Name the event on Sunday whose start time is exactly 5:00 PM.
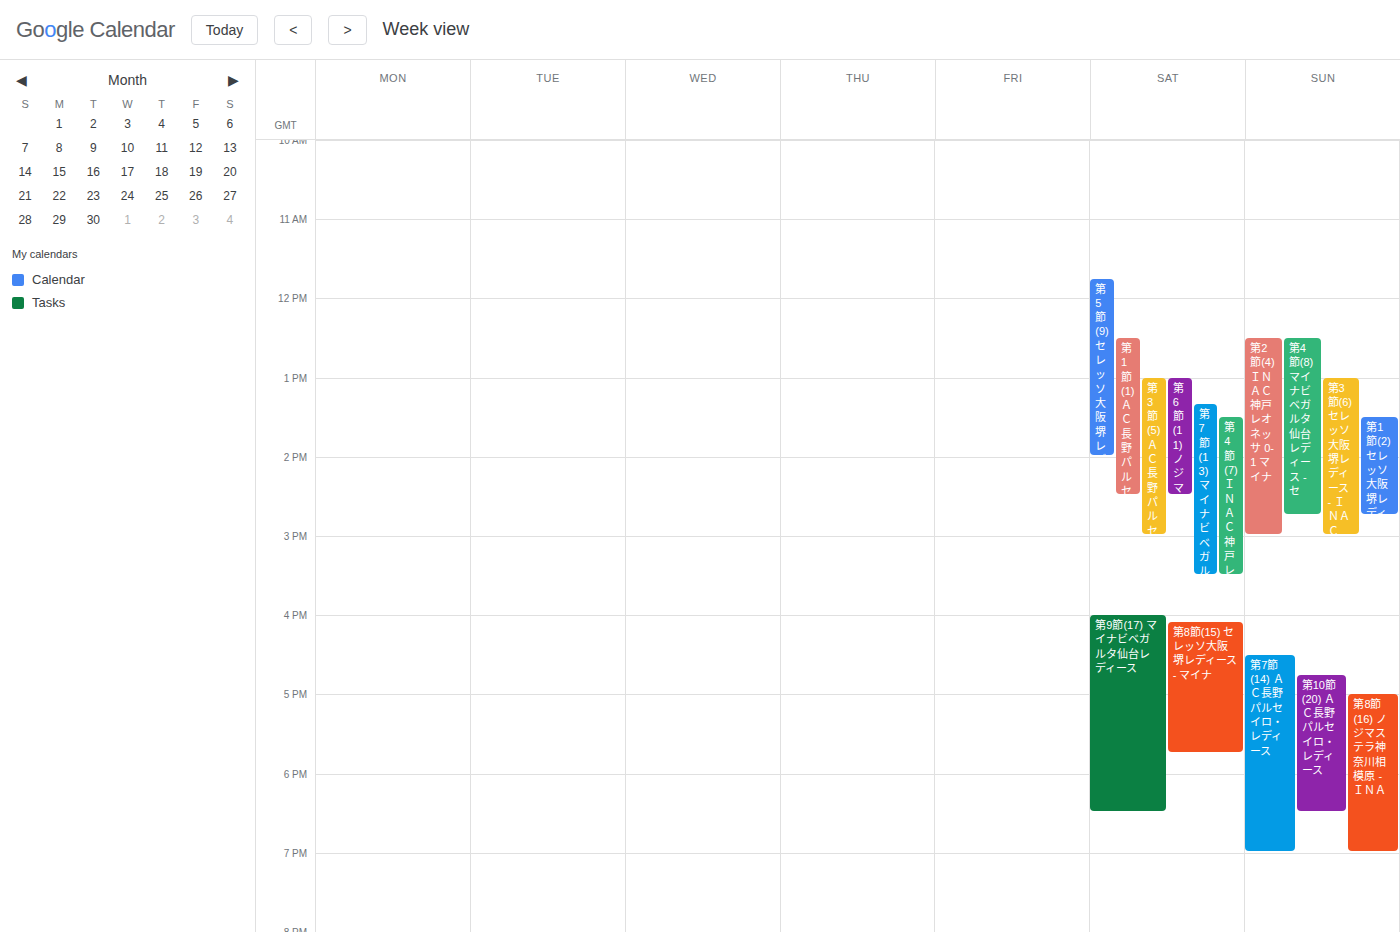
"第8節(16) ノジマステラ神奈川相模原 - ＩＮＡ"